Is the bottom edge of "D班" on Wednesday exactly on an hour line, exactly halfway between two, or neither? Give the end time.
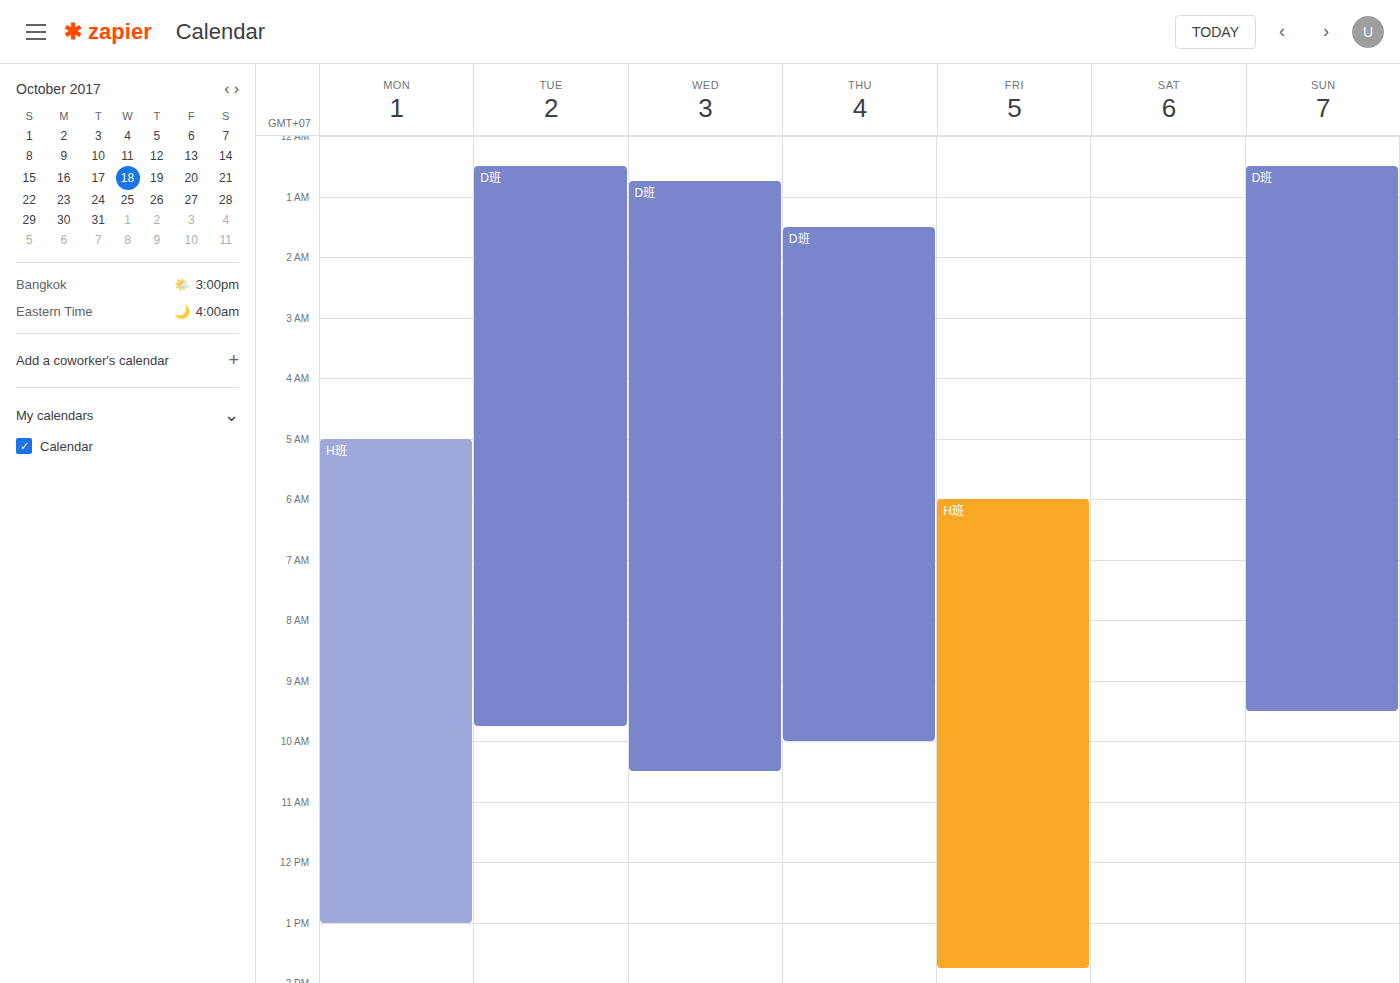
10:30 AM -- halfway between the 10 AM and 11 AM lines.